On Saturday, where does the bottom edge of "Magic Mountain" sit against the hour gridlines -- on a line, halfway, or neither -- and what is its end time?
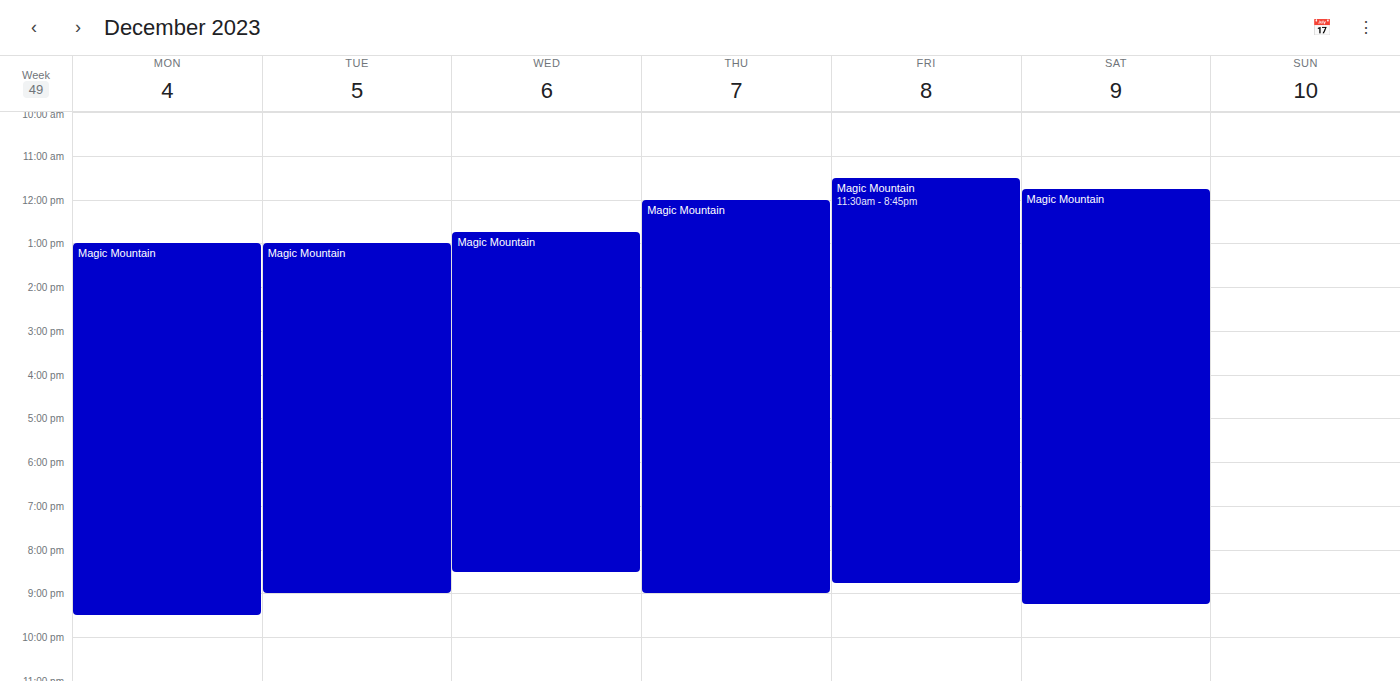
9:15 PM -- neither: a quarter of the way from the 9 PM line to the 10 PM line.